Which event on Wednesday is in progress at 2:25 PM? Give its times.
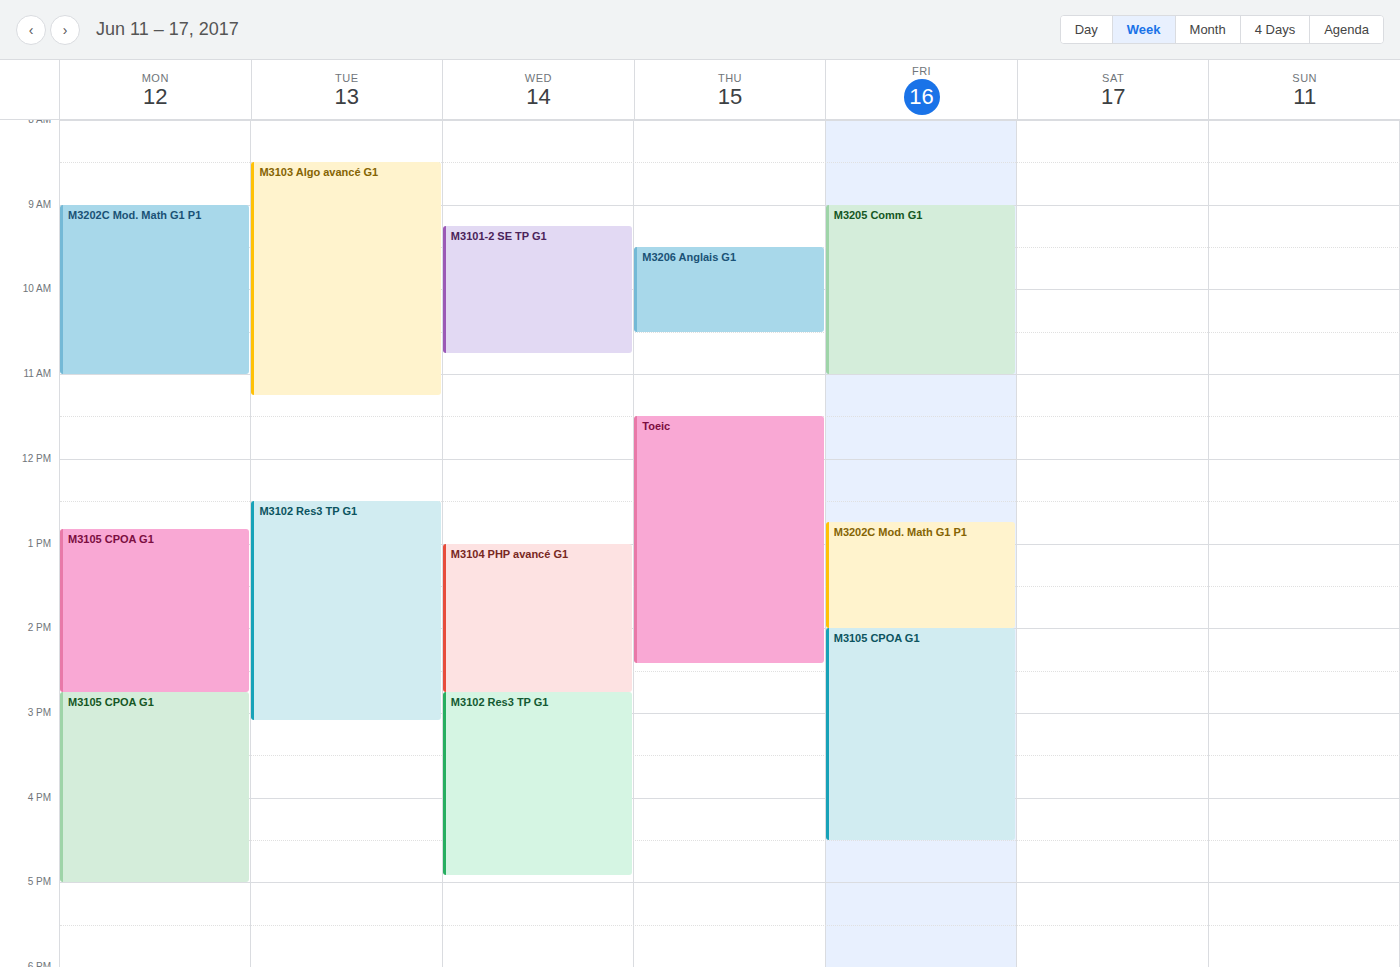
"M3104 PHP avancé G1", 1:00 PM to 2:45 PM